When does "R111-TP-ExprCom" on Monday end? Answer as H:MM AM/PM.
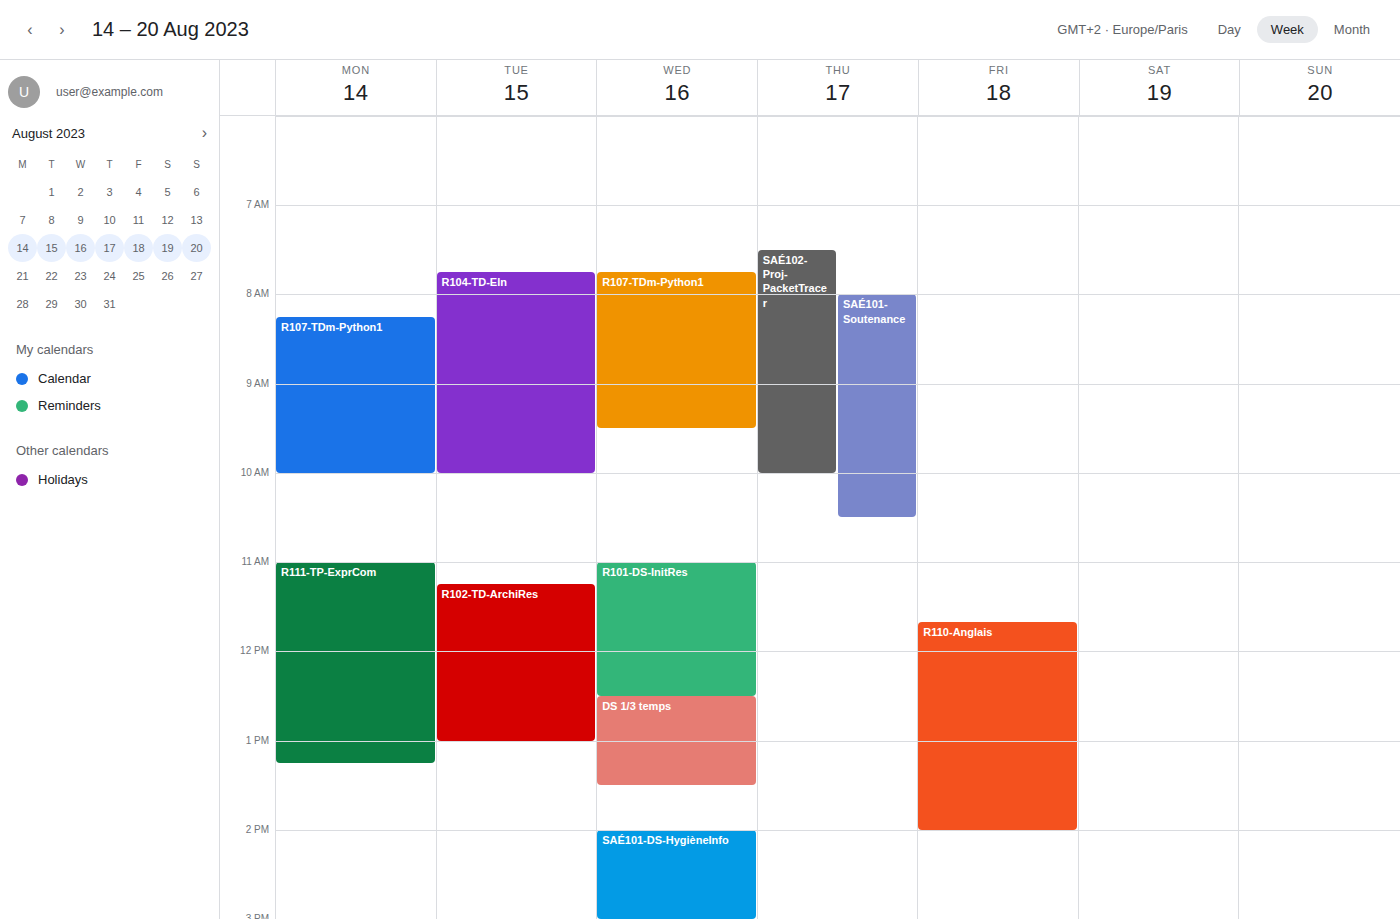
1:15 PM